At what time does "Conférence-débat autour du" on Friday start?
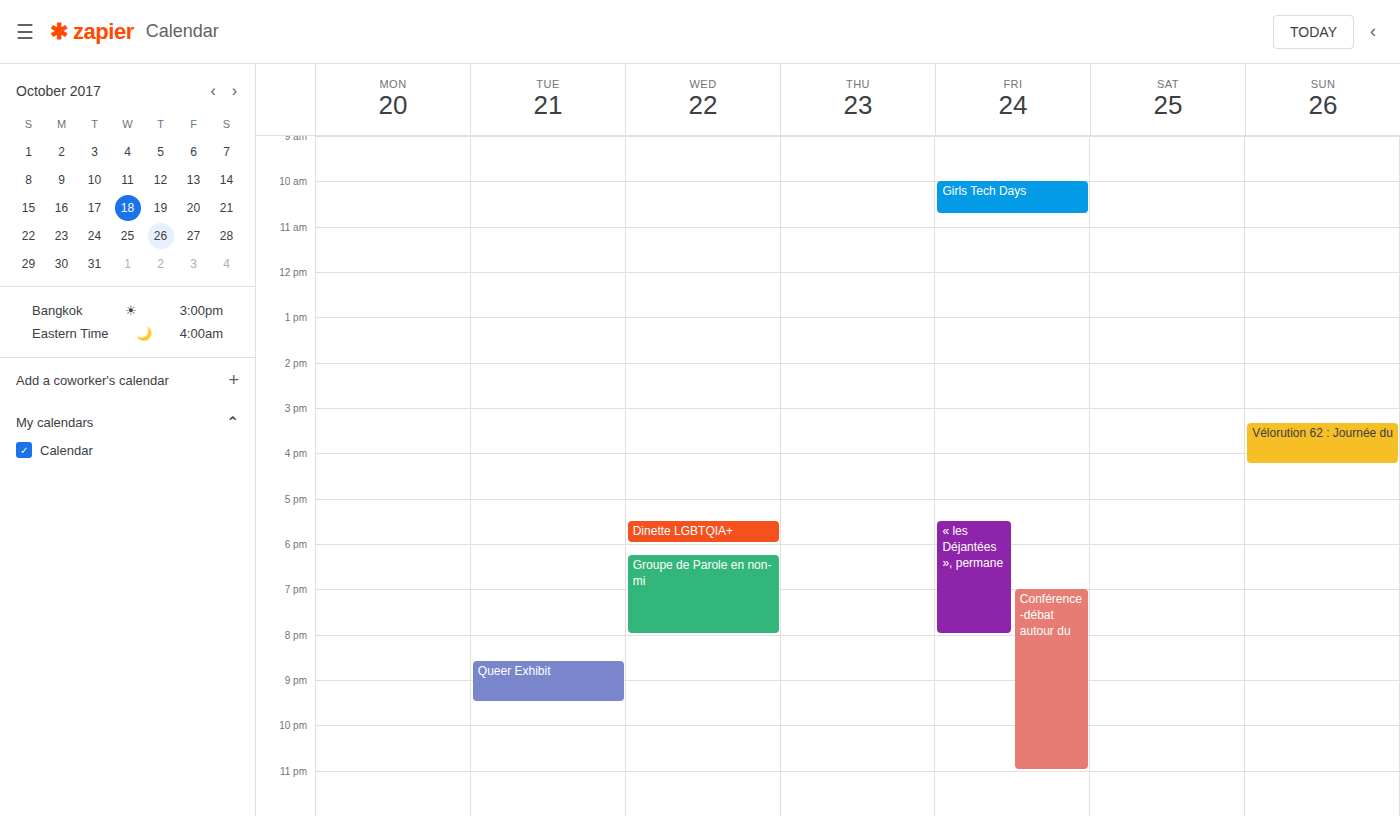
7:00 PM